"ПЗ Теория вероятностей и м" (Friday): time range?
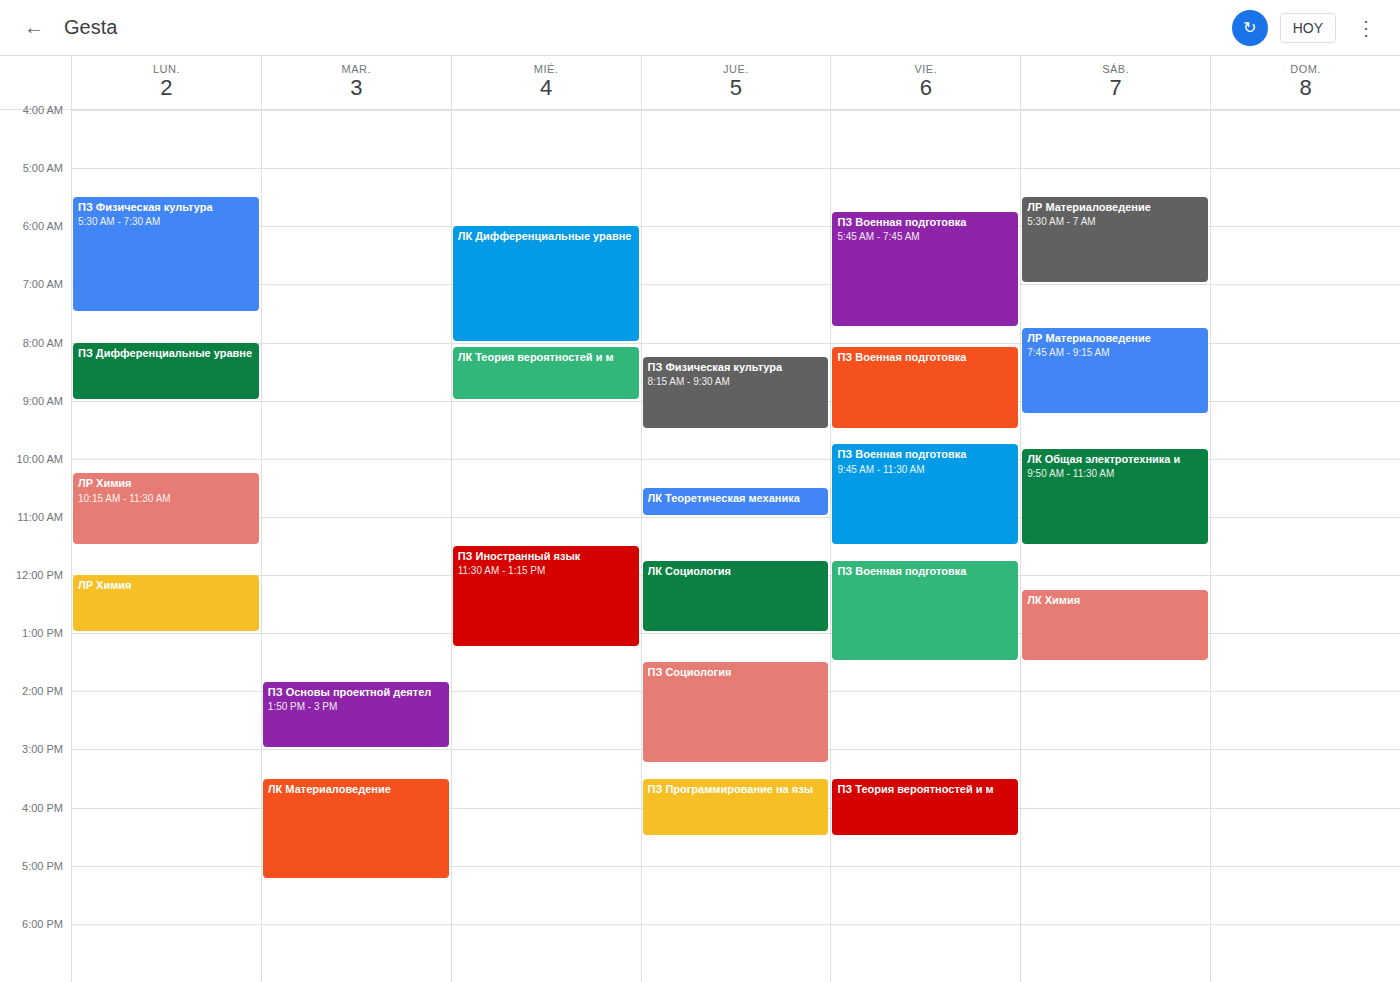
15:30 to 16:30